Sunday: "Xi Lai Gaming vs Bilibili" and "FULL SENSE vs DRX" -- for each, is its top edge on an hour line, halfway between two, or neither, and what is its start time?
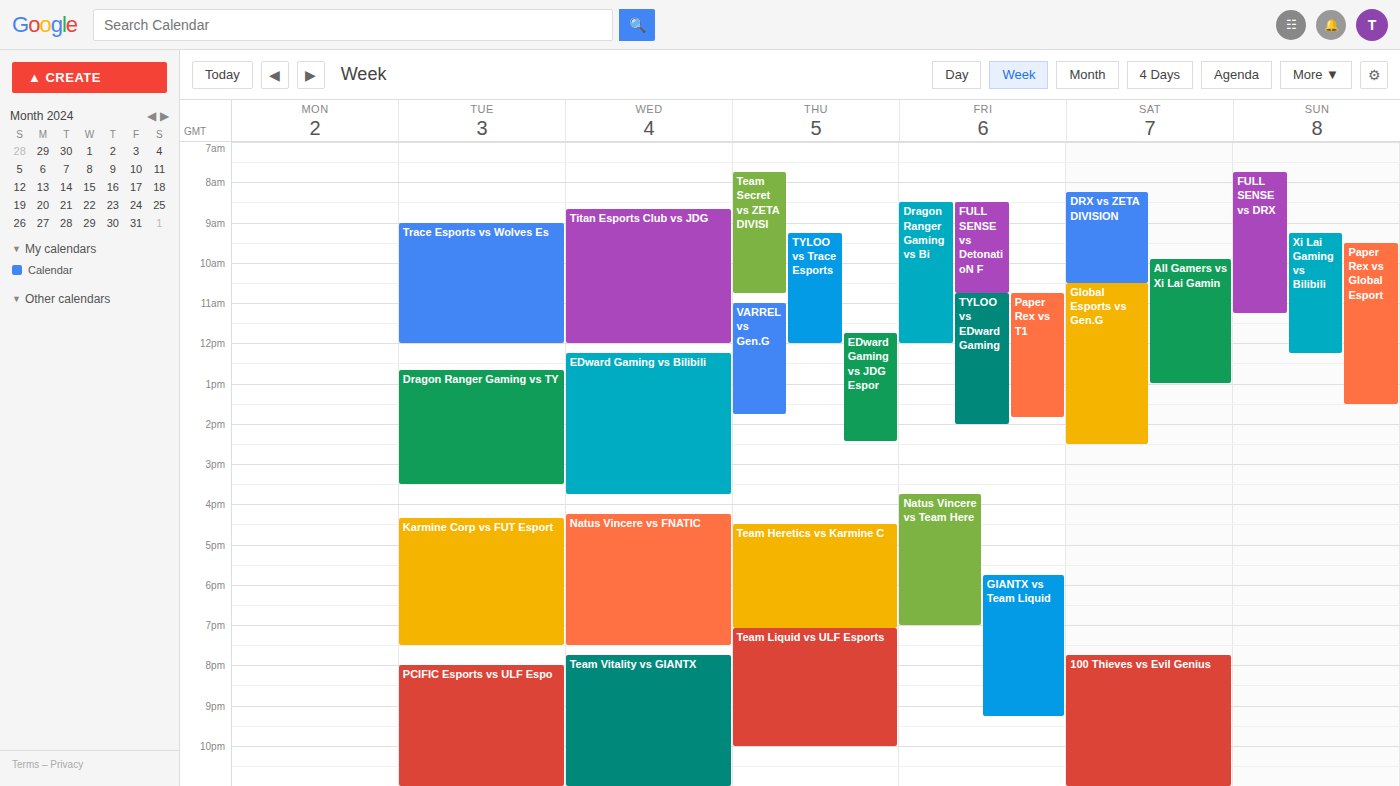
"Xi Lai Gaming vs Bilibili": 9:15 AM, neither: a quarter of the way from the 9 AM line to the 10 AM line. "FULL SENSE vs DRX": 7:45 AM, neither: three quarters of the way from the 7 AM line to the 8 AM line.